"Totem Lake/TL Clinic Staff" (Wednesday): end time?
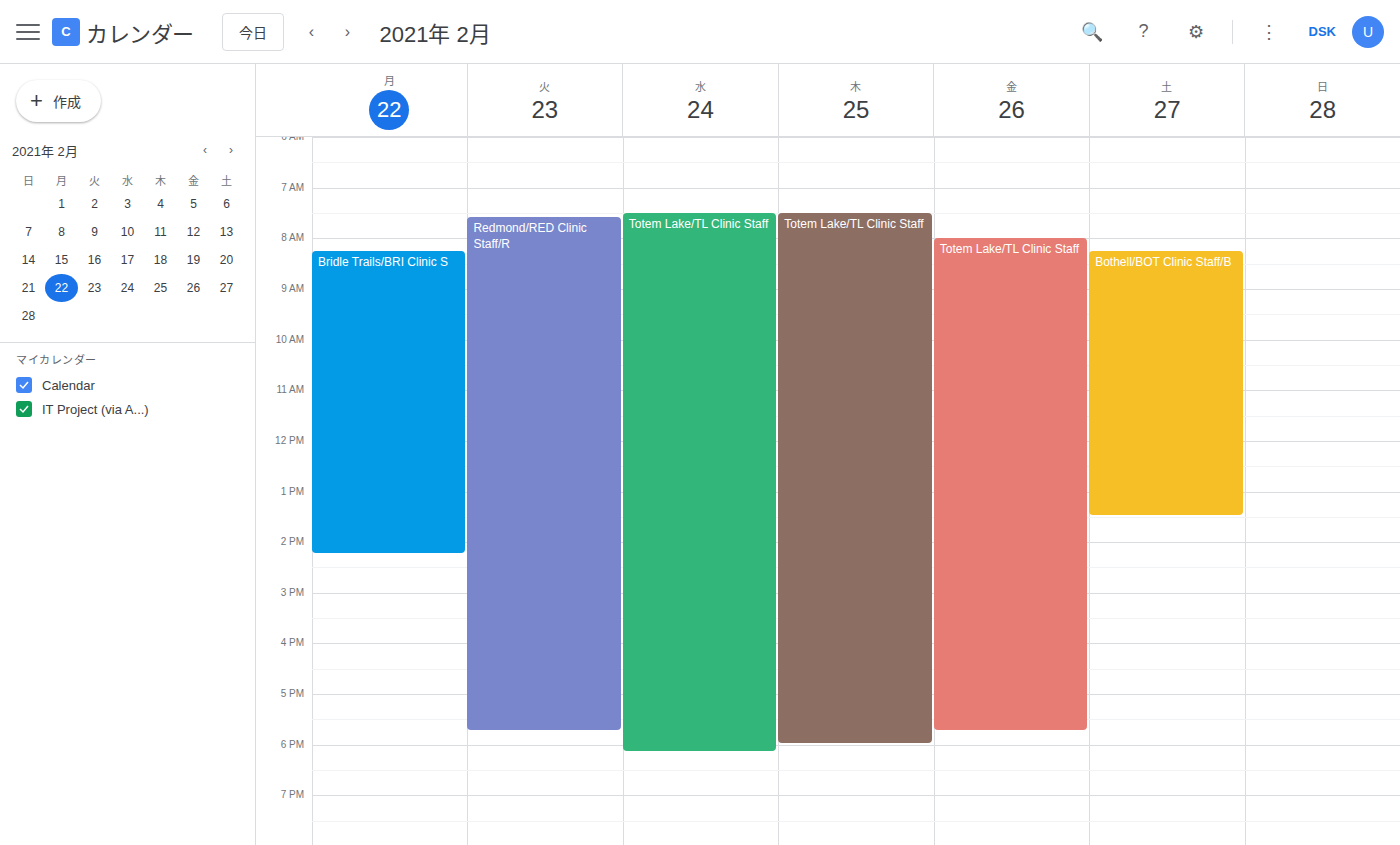
6:10 PM